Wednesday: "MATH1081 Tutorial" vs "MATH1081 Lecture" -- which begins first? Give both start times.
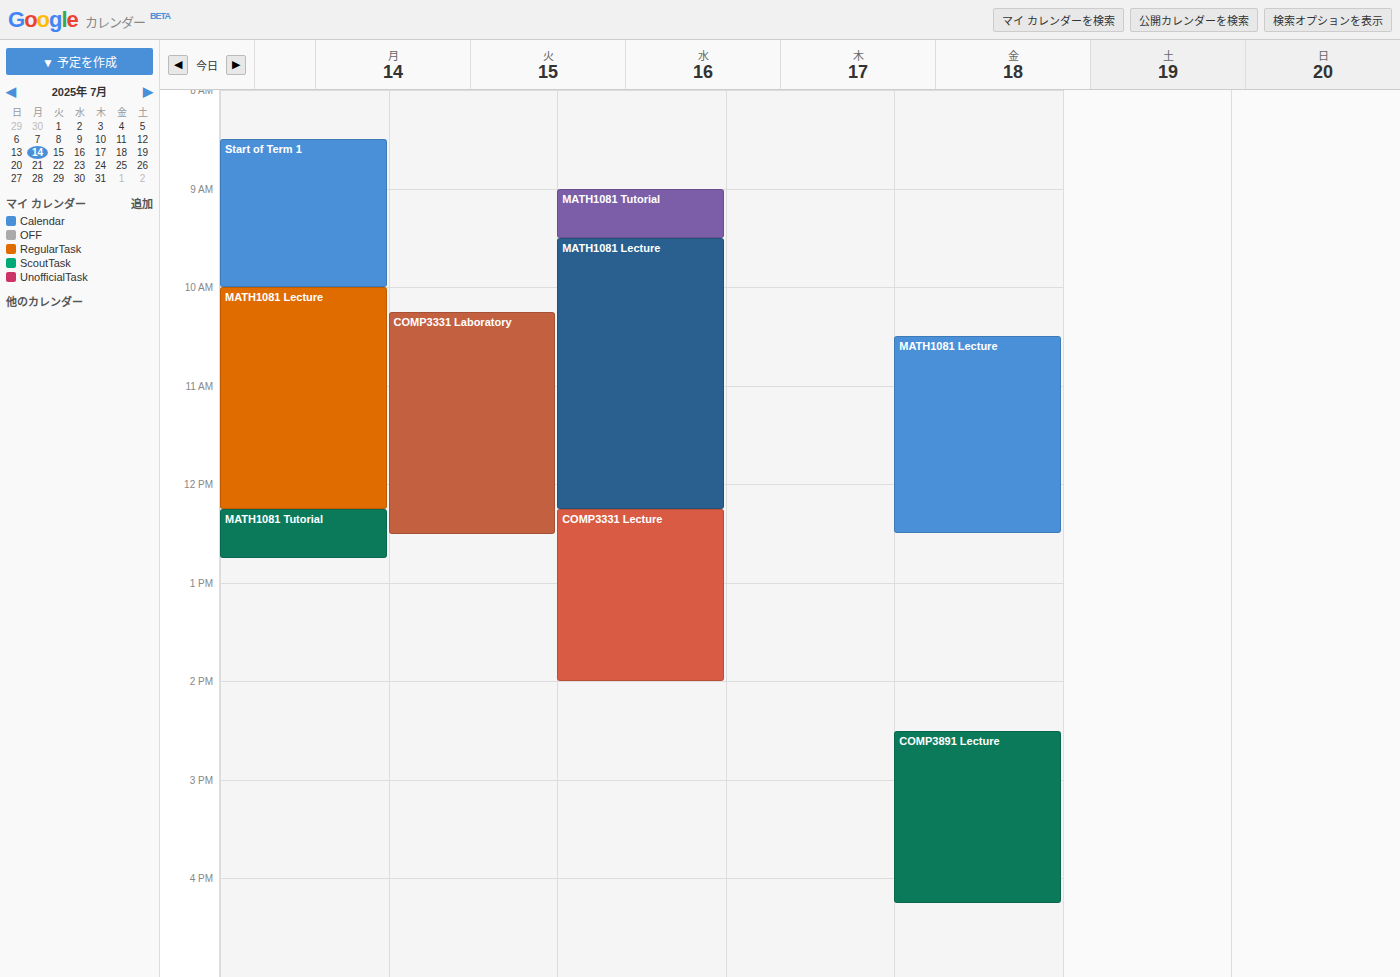
"MATH1081 Tutorial" 9:00 AM; "MATH1081 Lecture" 9:30 AM.